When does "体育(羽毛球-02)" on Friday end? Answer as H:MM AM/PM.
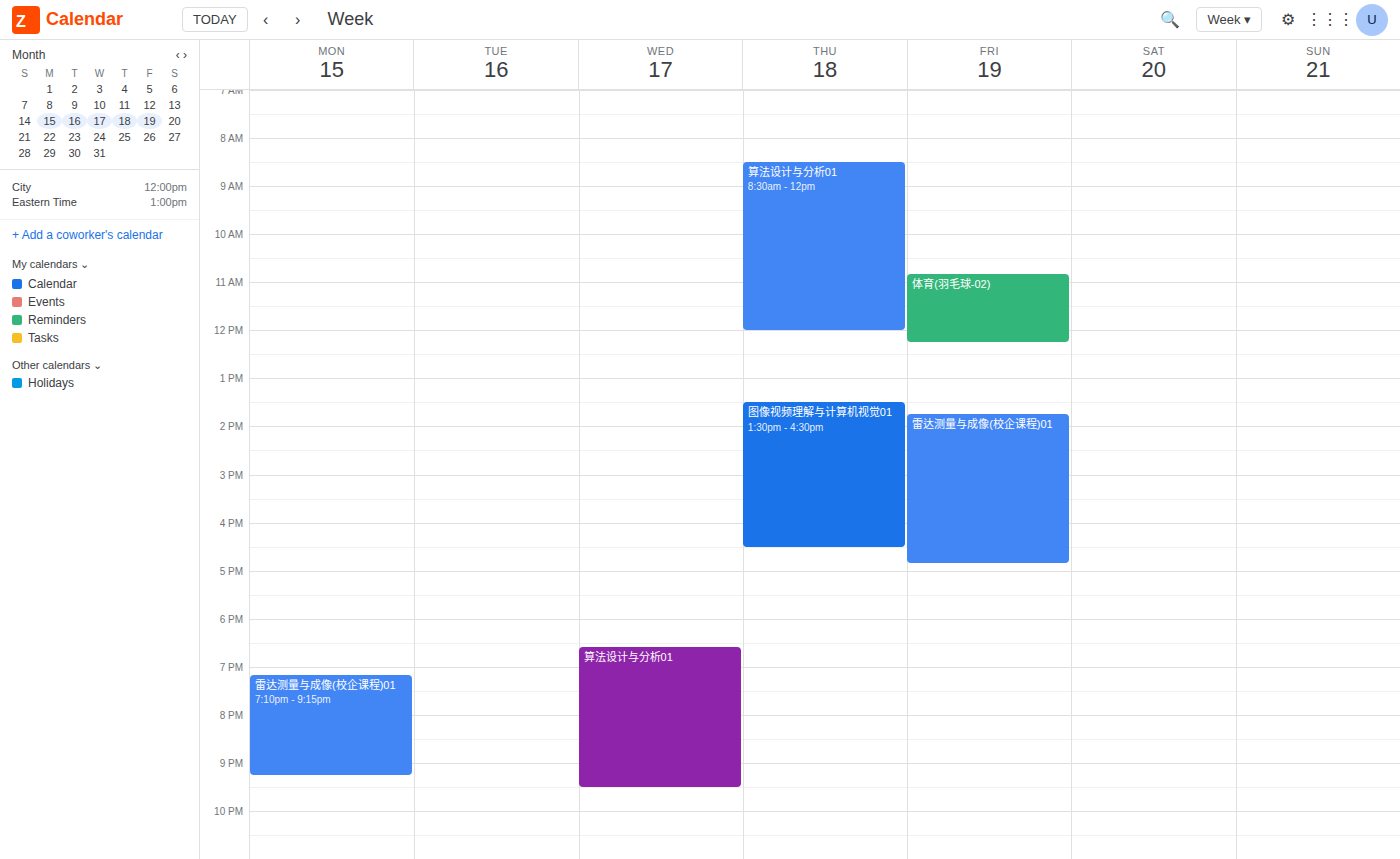
12:15 PM